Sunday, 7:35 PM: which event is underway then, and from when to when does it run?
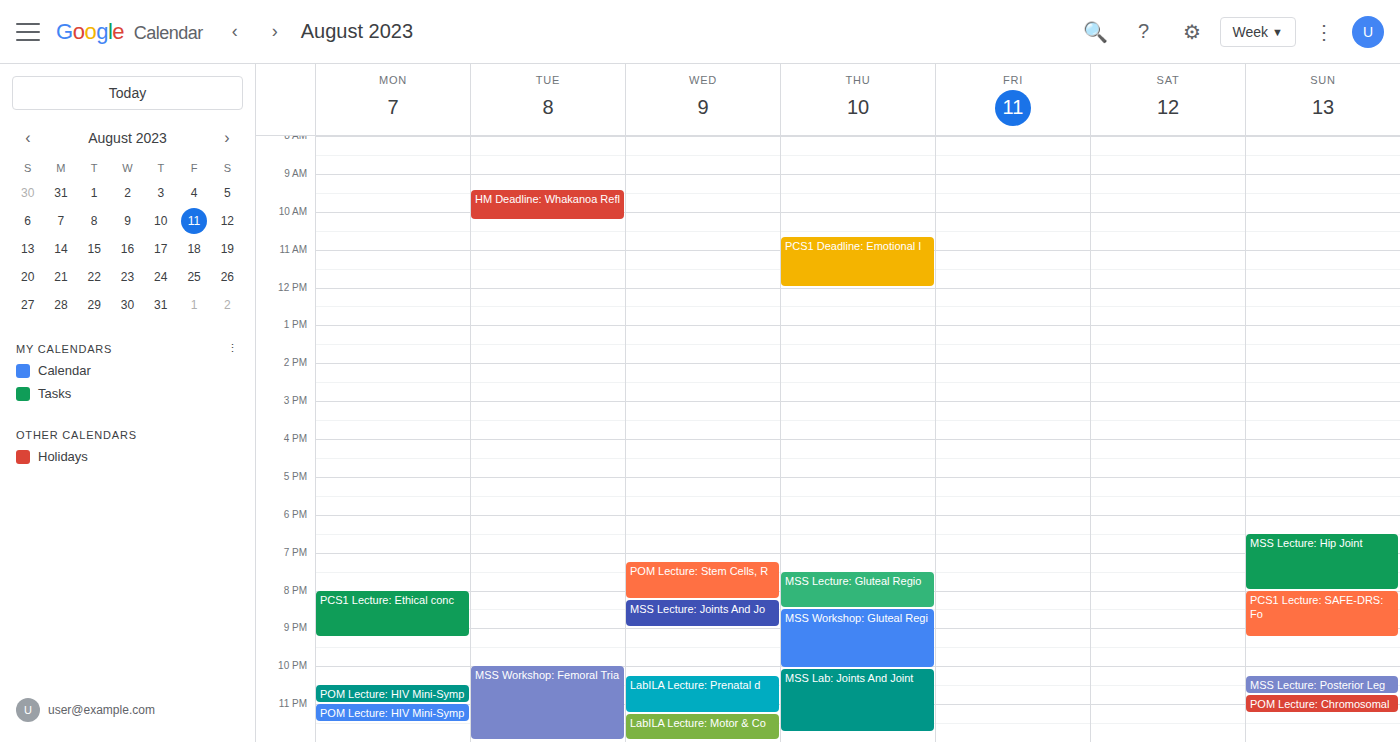
"MSS Lecture: Hip Joint", 6:30 PM to 8:00 PM